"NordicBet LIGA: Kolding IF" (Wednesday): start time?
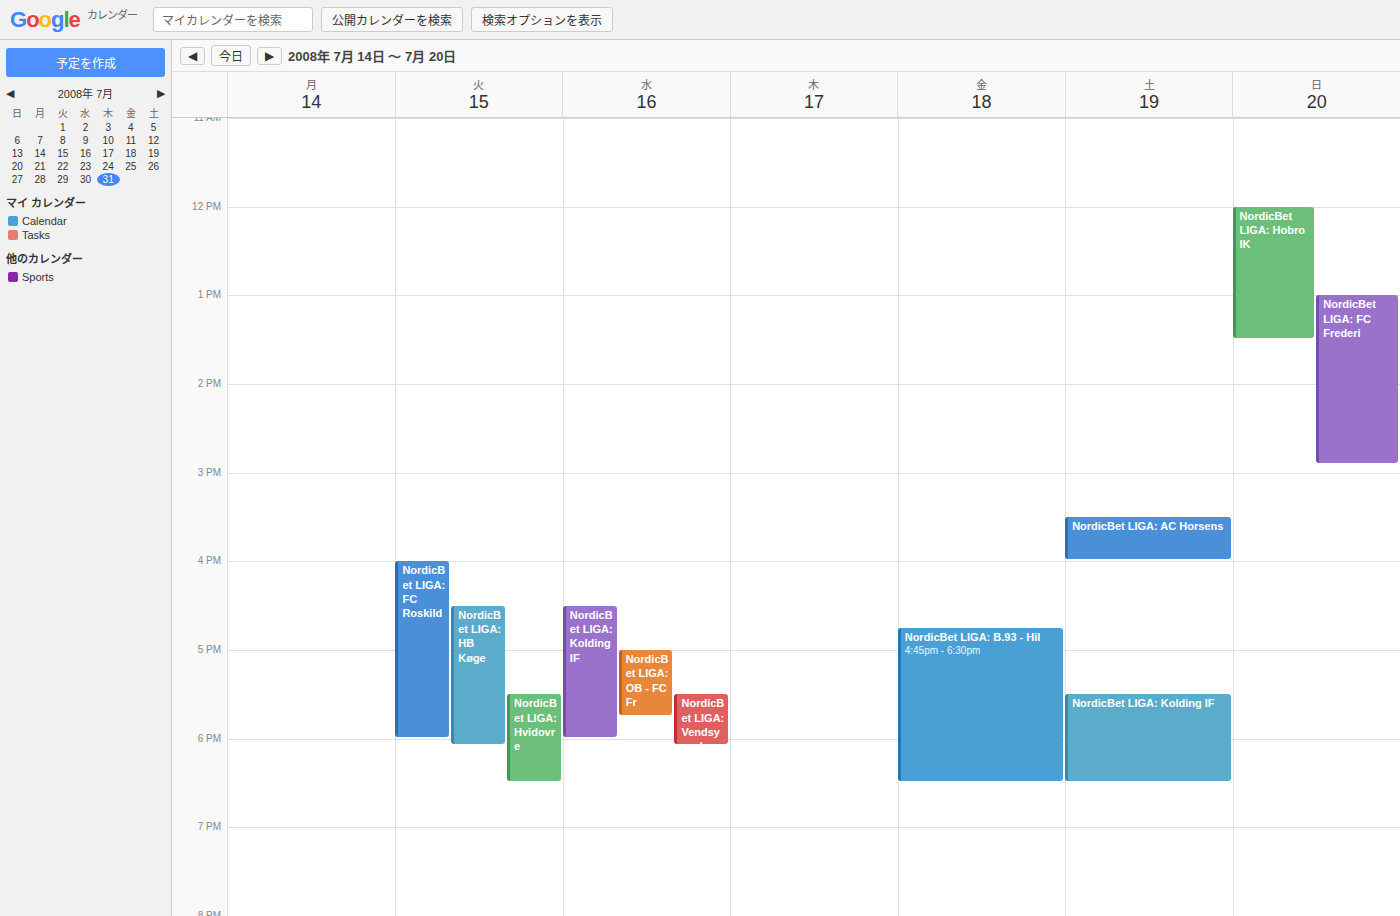
4:30 PM